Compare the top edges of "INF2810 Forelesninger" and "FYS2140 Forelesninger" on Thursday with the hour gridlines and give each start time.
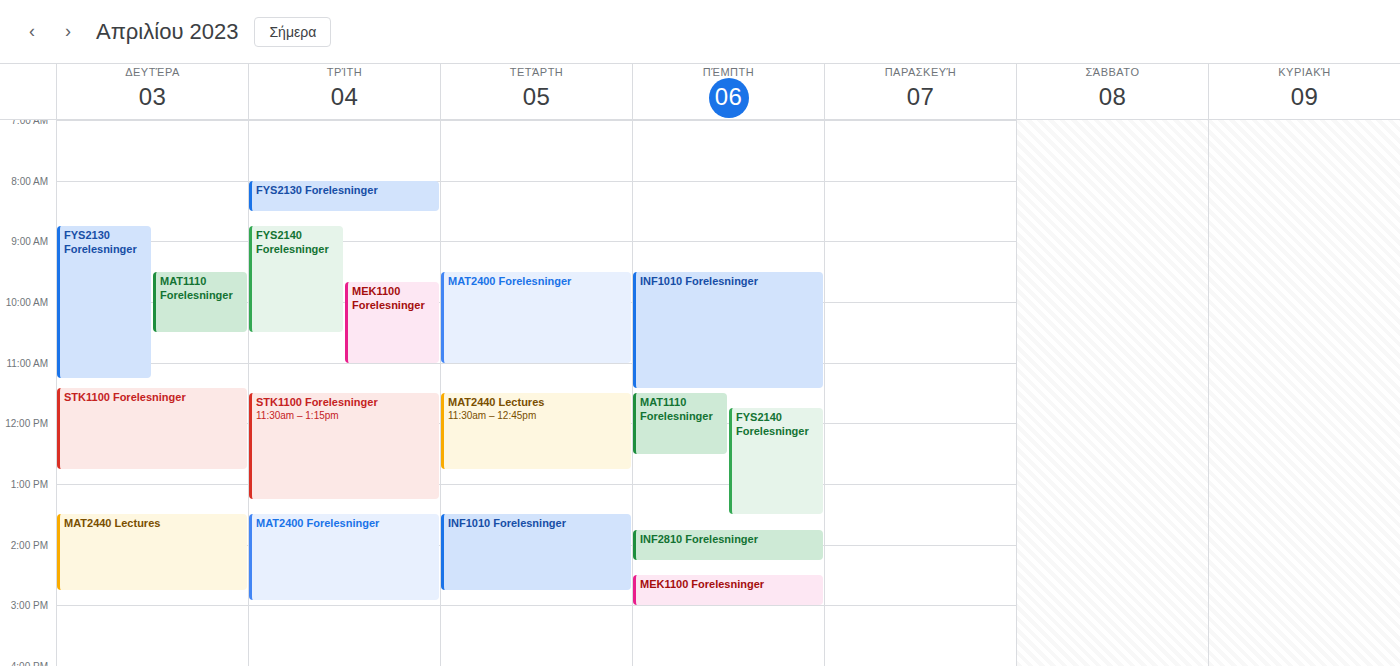
"INF2810 Forelesninger": 1:45 PM, neither: three quarters of the way from the 1 PM line to the 2 PM line. "FYS2140 Forelesninger": 11:45 AM, neither: three quarters of the way from the 11 AM line to the 12 PM line.